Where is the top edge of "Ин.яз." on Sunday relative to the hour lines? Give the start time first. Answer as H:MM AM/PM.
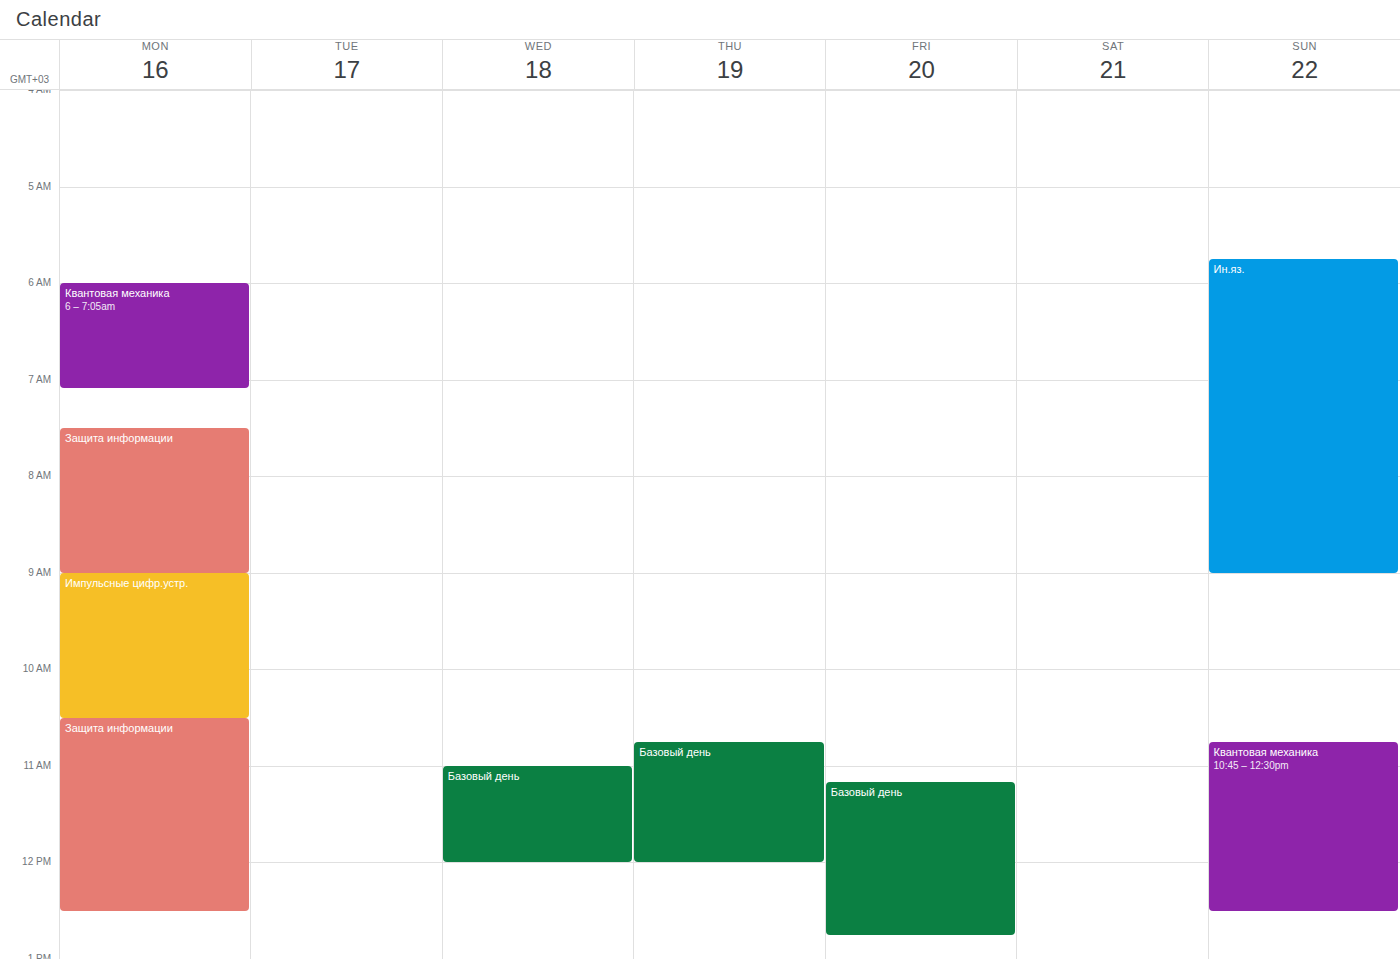
5:45 AM -- neither: three quarters of the way from the 5 AM line to the 6 AM line.